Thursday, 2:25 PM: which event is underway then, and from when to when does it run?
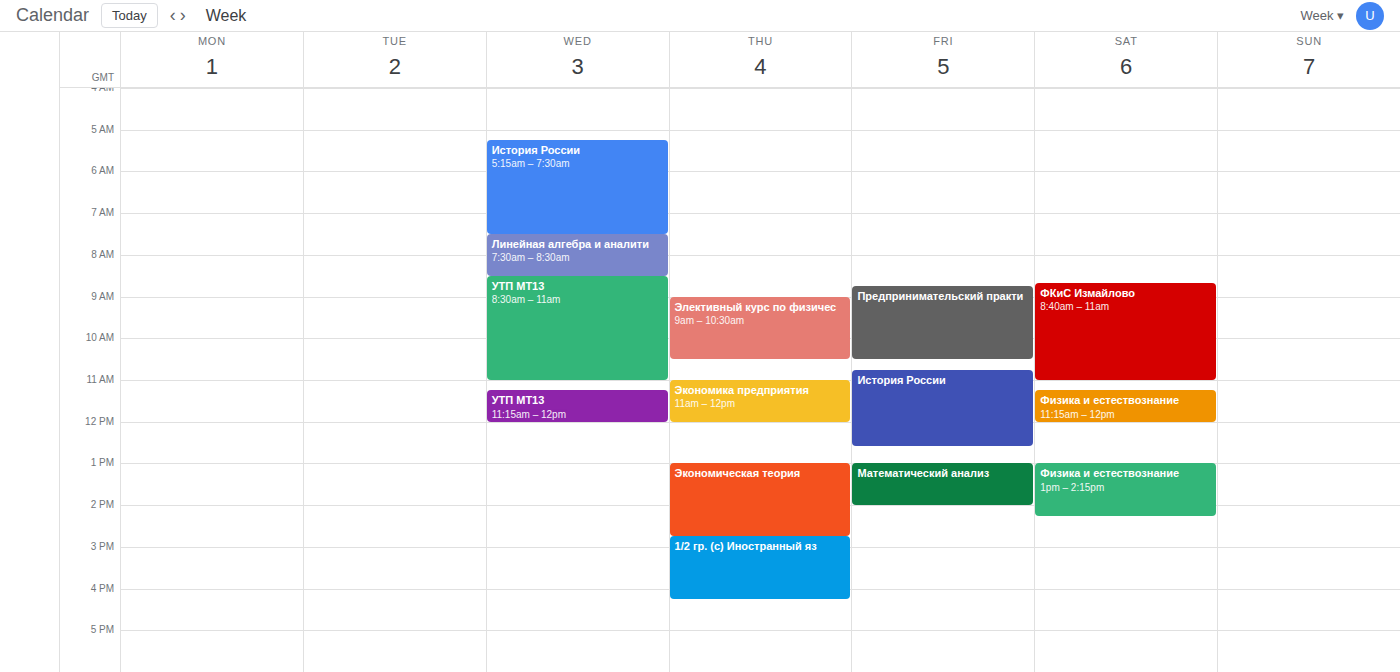
"Экономическая теория", 1:00 PM to 2:45 PM